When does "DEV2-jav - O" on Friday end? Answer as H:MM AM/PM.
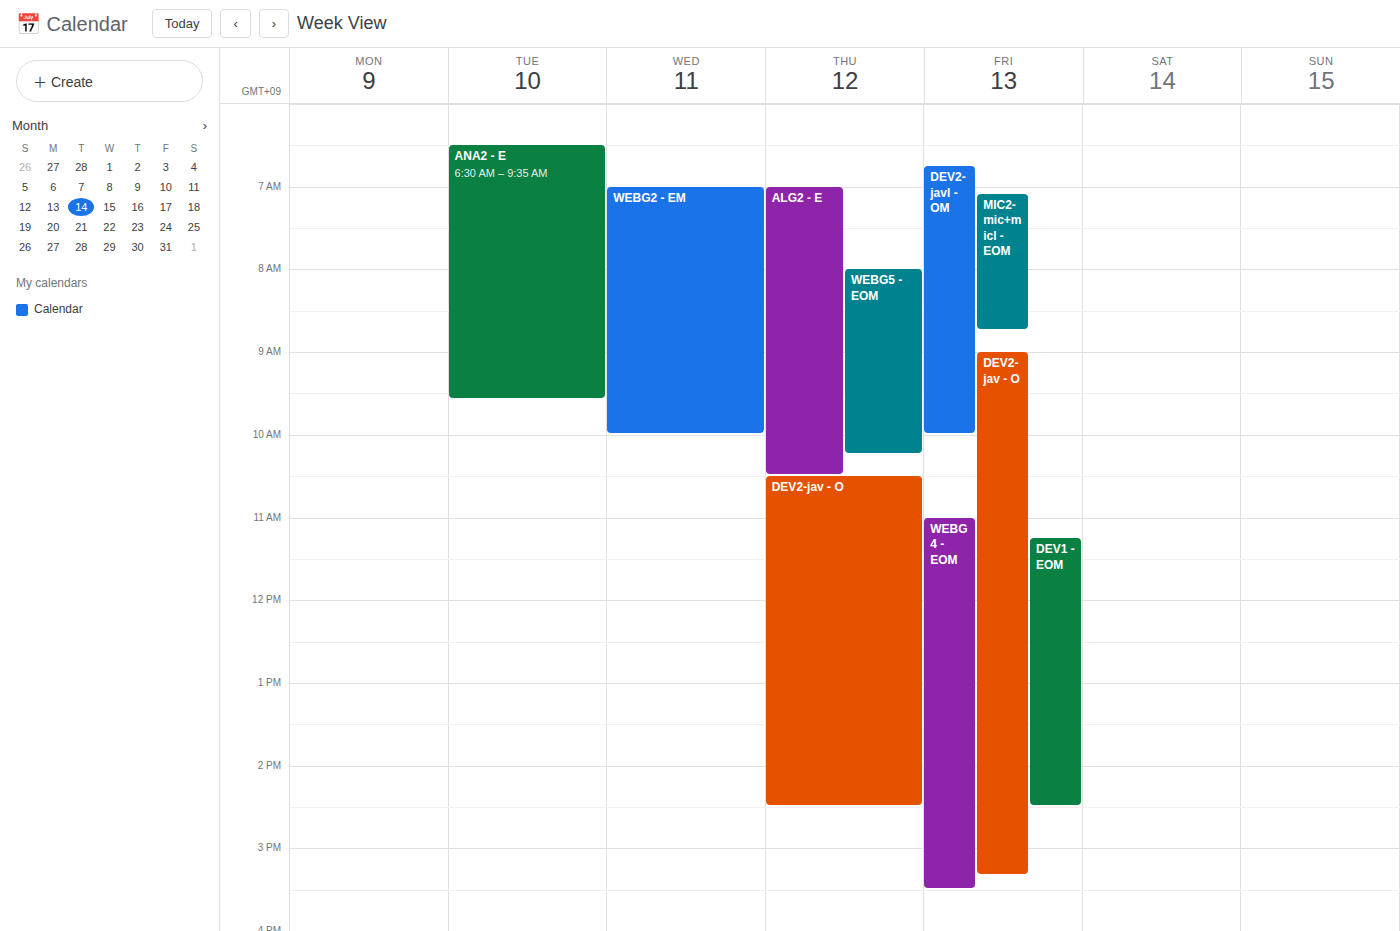
3:20 PM